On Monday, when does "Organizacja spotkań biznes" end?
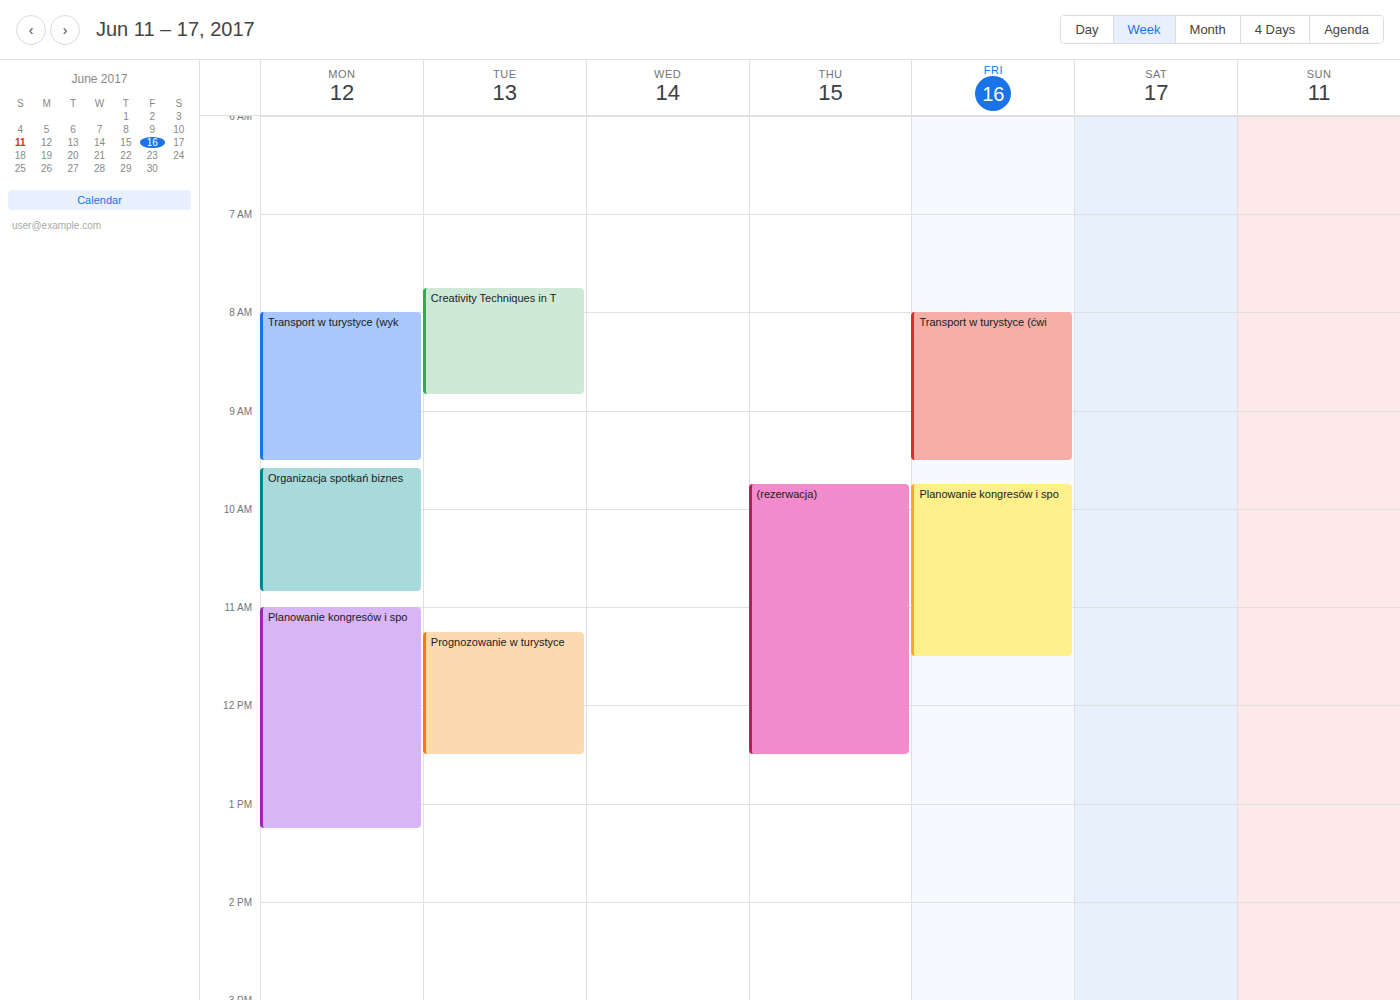
10:50 AM